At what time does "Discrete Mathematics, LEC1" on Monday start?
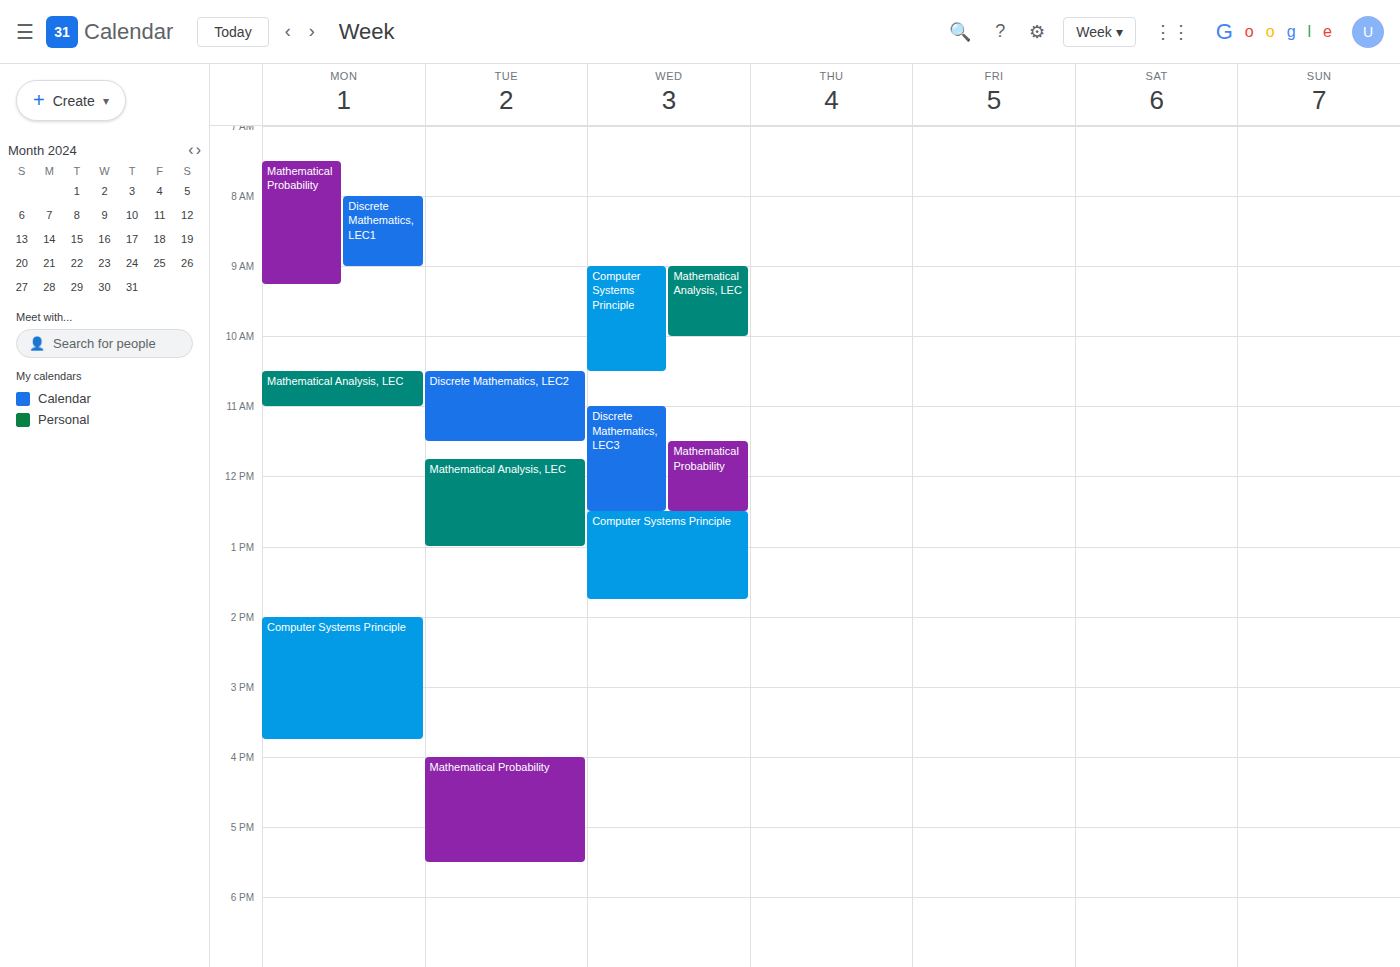
08:00